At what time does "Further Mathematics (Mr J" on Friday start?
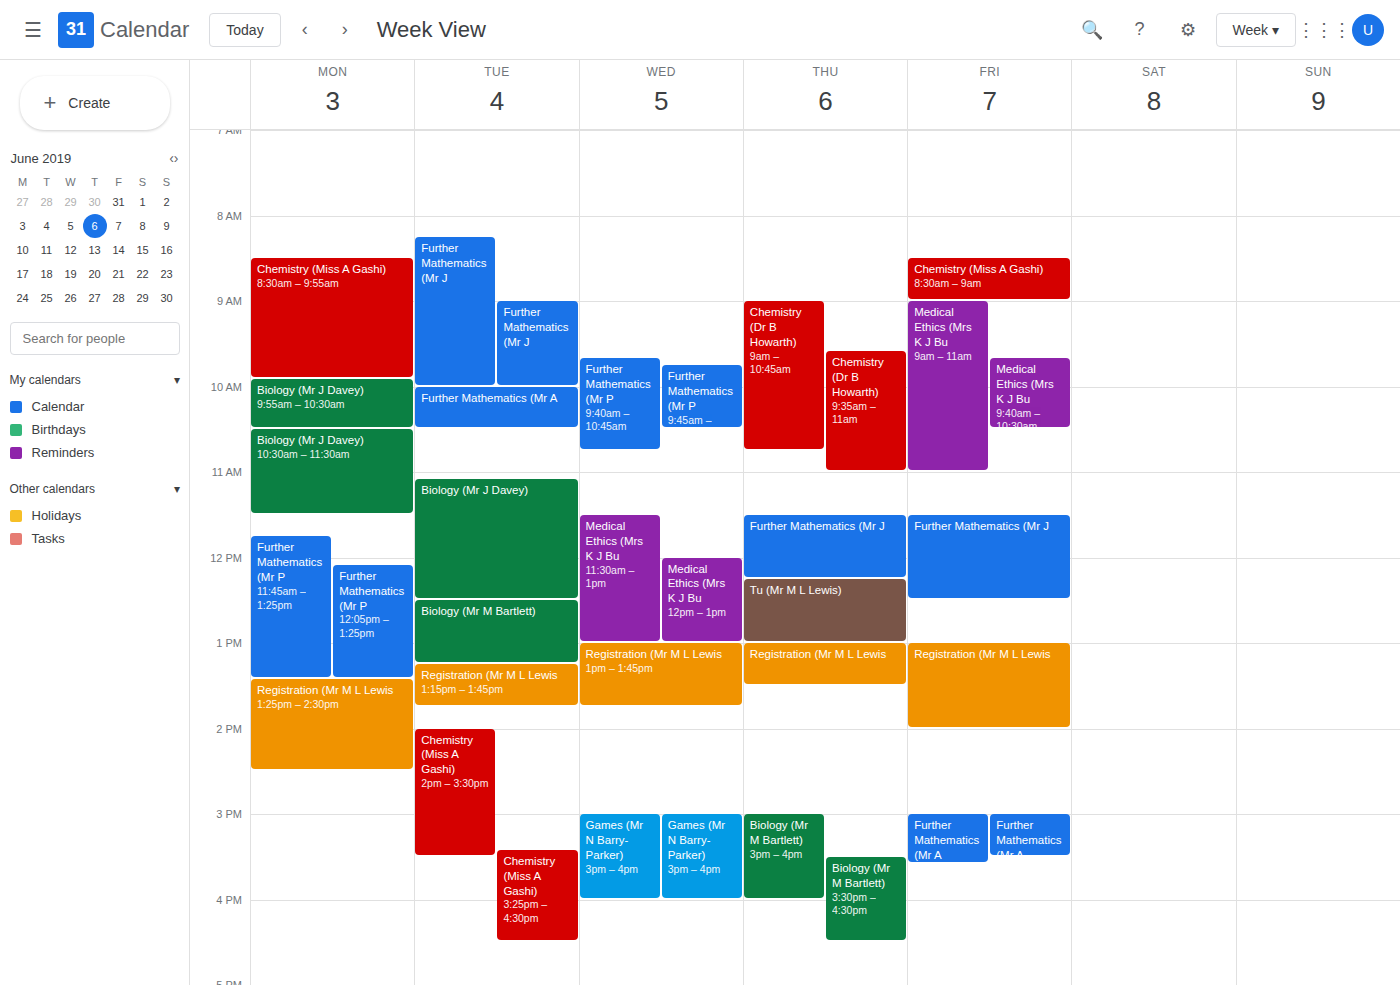
11:30 AM